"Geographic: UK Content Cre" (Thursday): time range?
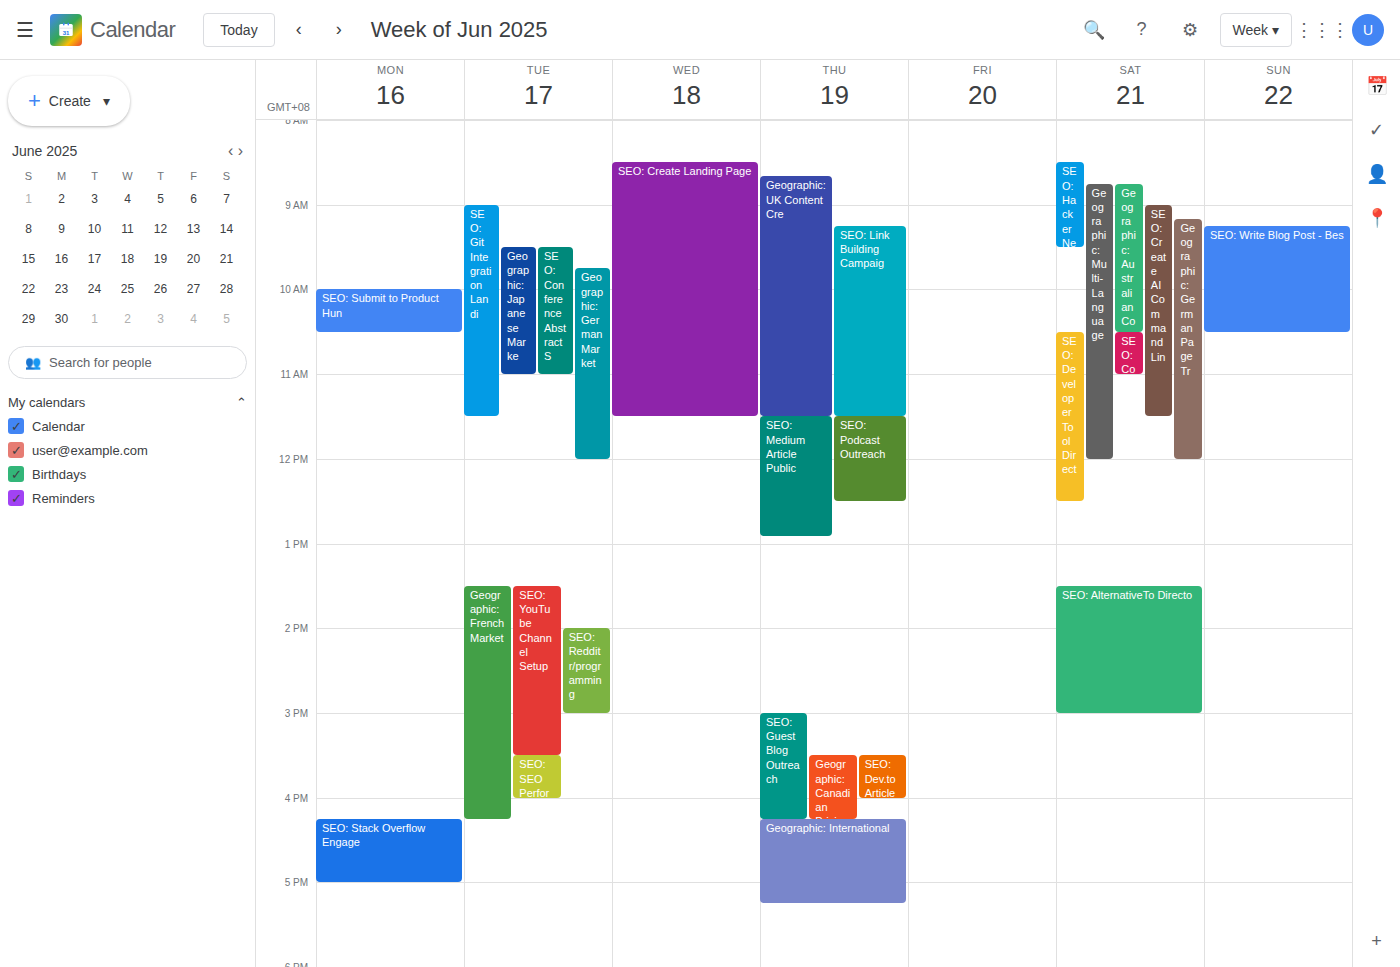
8:40 AM to 11:30 AM